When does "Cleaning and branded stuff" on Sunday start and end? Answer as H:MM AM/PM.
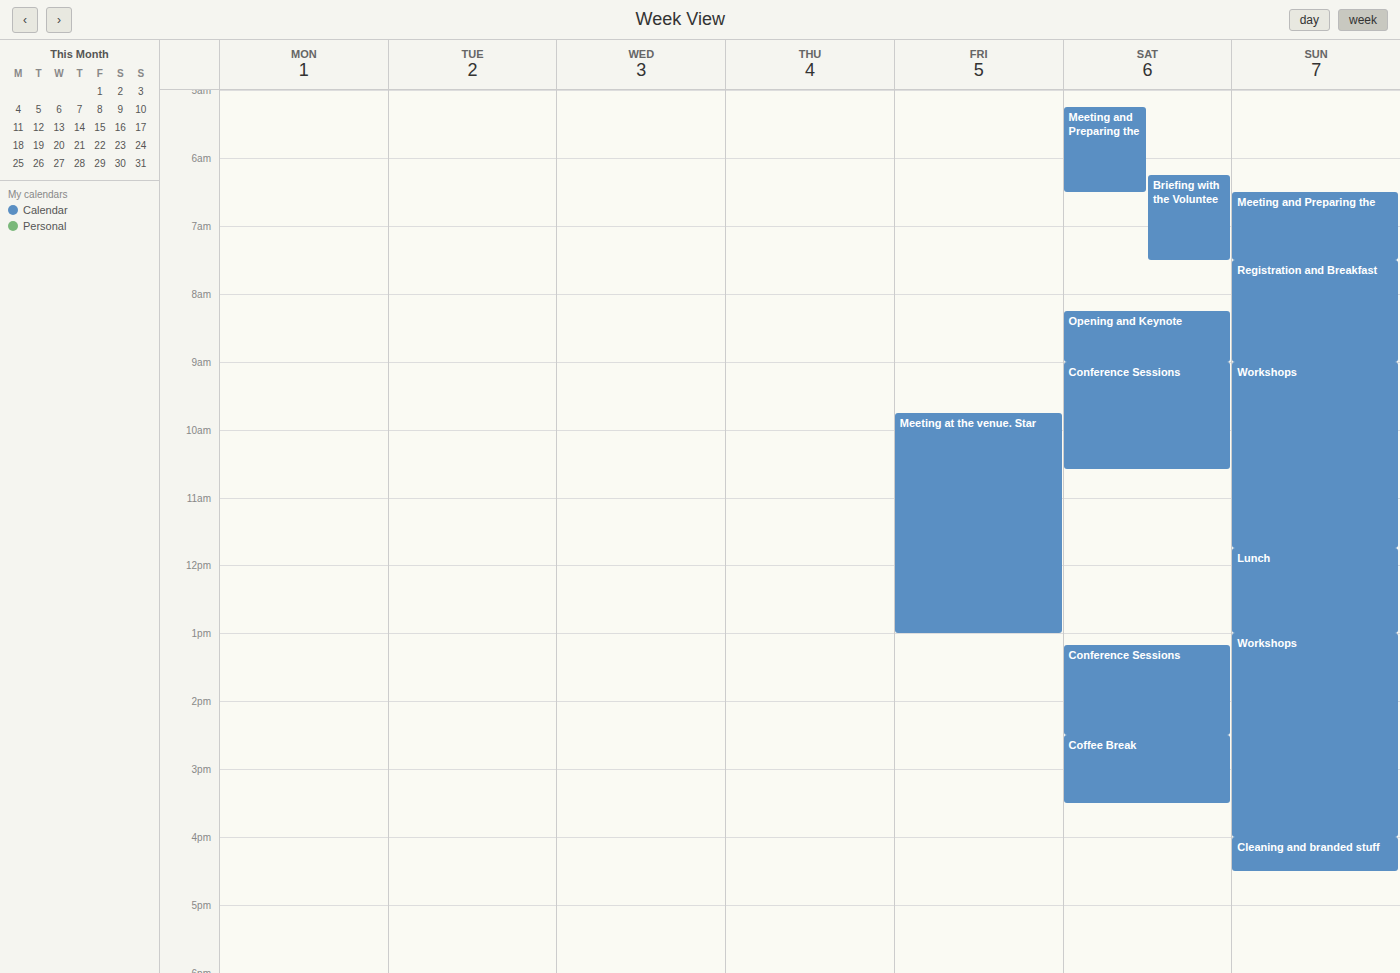
4:00 PM to 4:30 PM